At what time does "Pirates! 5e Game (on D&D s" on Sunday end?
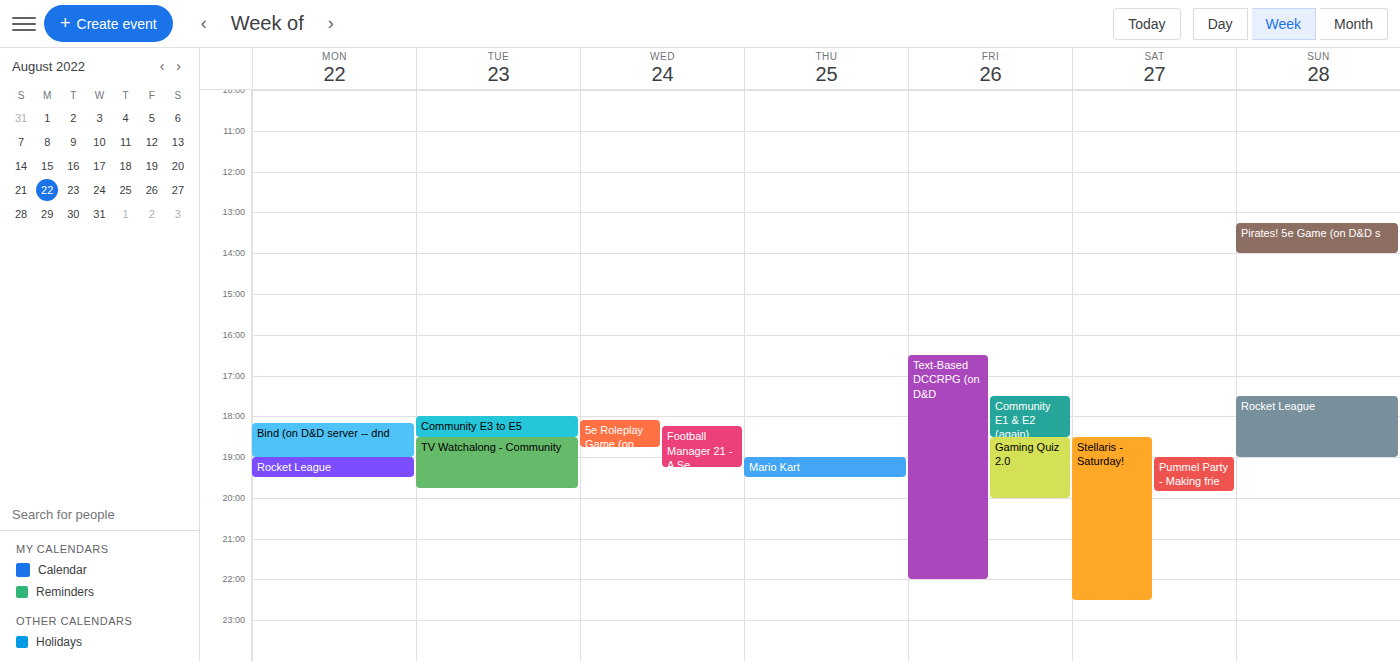
2:00 PM